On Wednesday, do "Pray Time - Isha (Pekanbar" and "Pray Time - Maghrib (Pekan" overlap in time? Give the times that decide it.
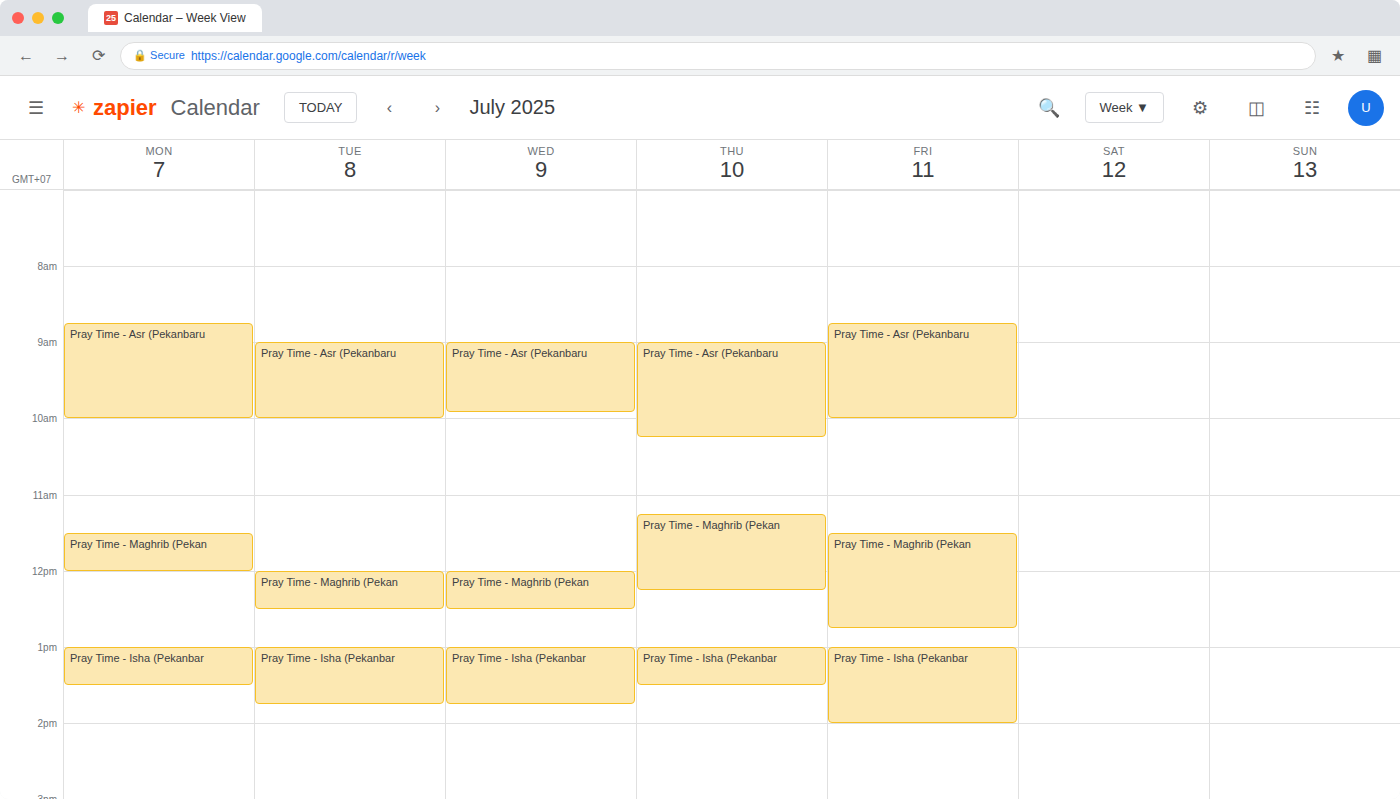
"Pray Time - Maghrib (Pekan" ends at 12:30 PM and "Pray Time - Isha (Pekanbar" starts at 1:00 PM -- no overlap.